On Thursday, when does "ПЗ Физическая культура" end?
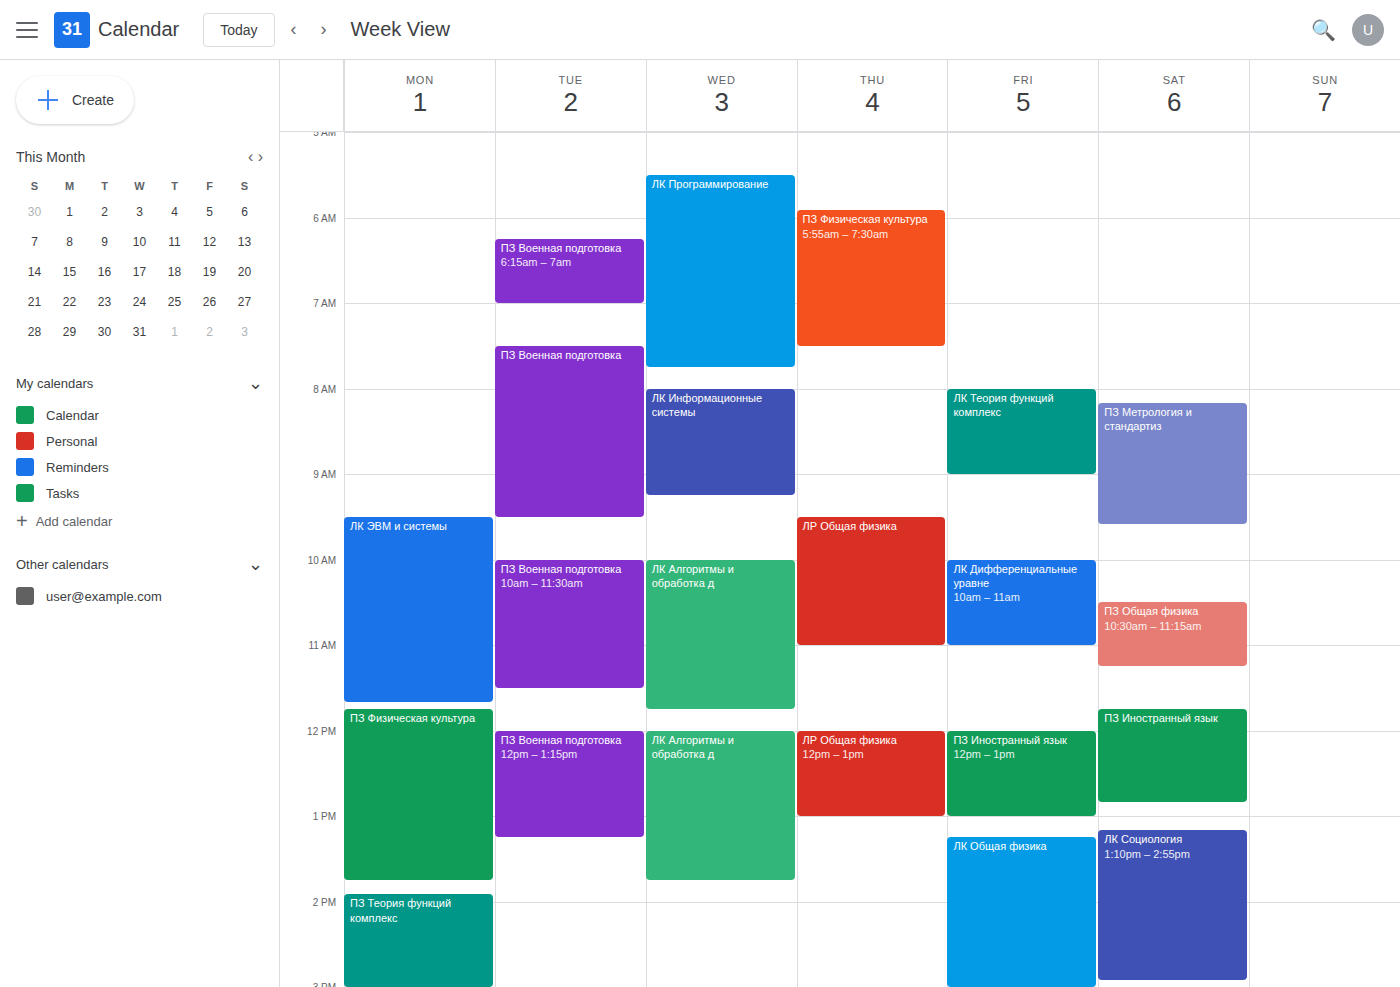
7:30 AM